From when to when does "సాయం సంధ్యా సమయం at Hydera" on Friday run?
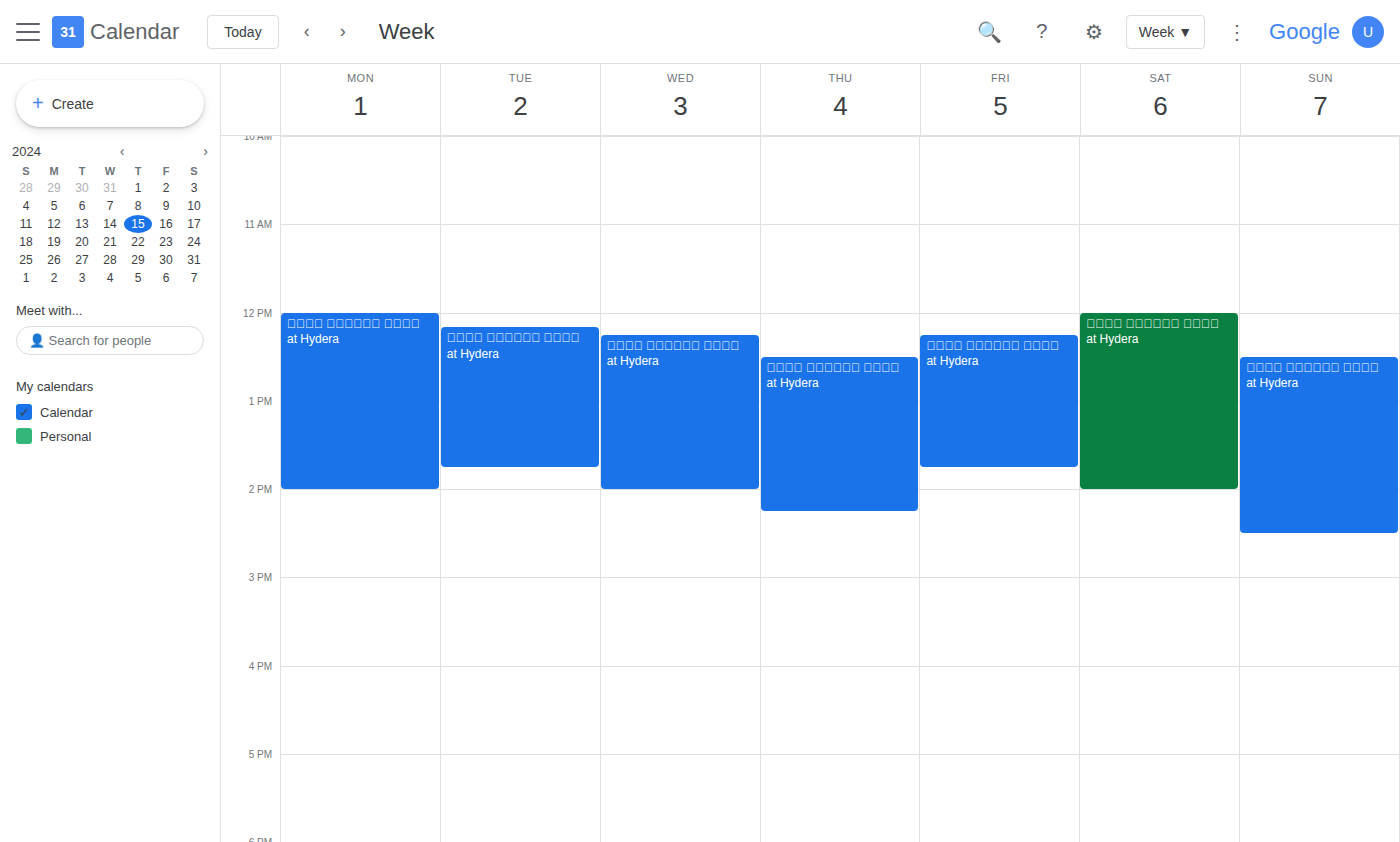
12:15 PM to 1:45 PM